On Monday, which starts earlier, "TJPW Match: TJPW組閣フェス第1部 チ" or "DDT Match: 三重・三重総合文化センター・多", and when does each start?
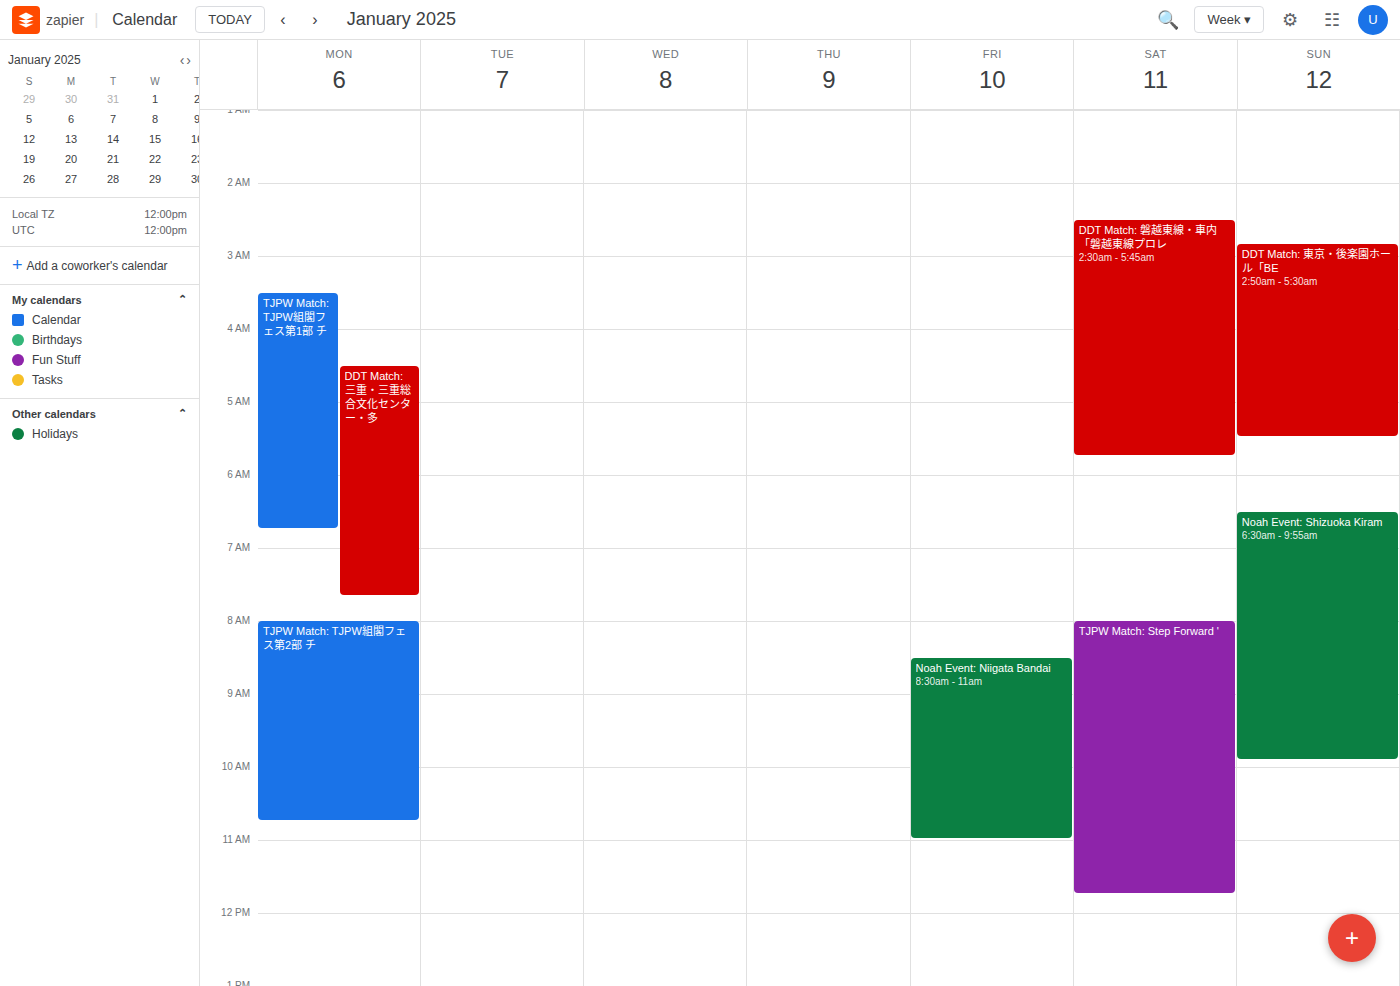
"TJPW Match: TJPW組閣フェス第1部 チ" 3:30 AM; "DDT Match: 三重・三重総合文化センター・多" 4:30 AM.